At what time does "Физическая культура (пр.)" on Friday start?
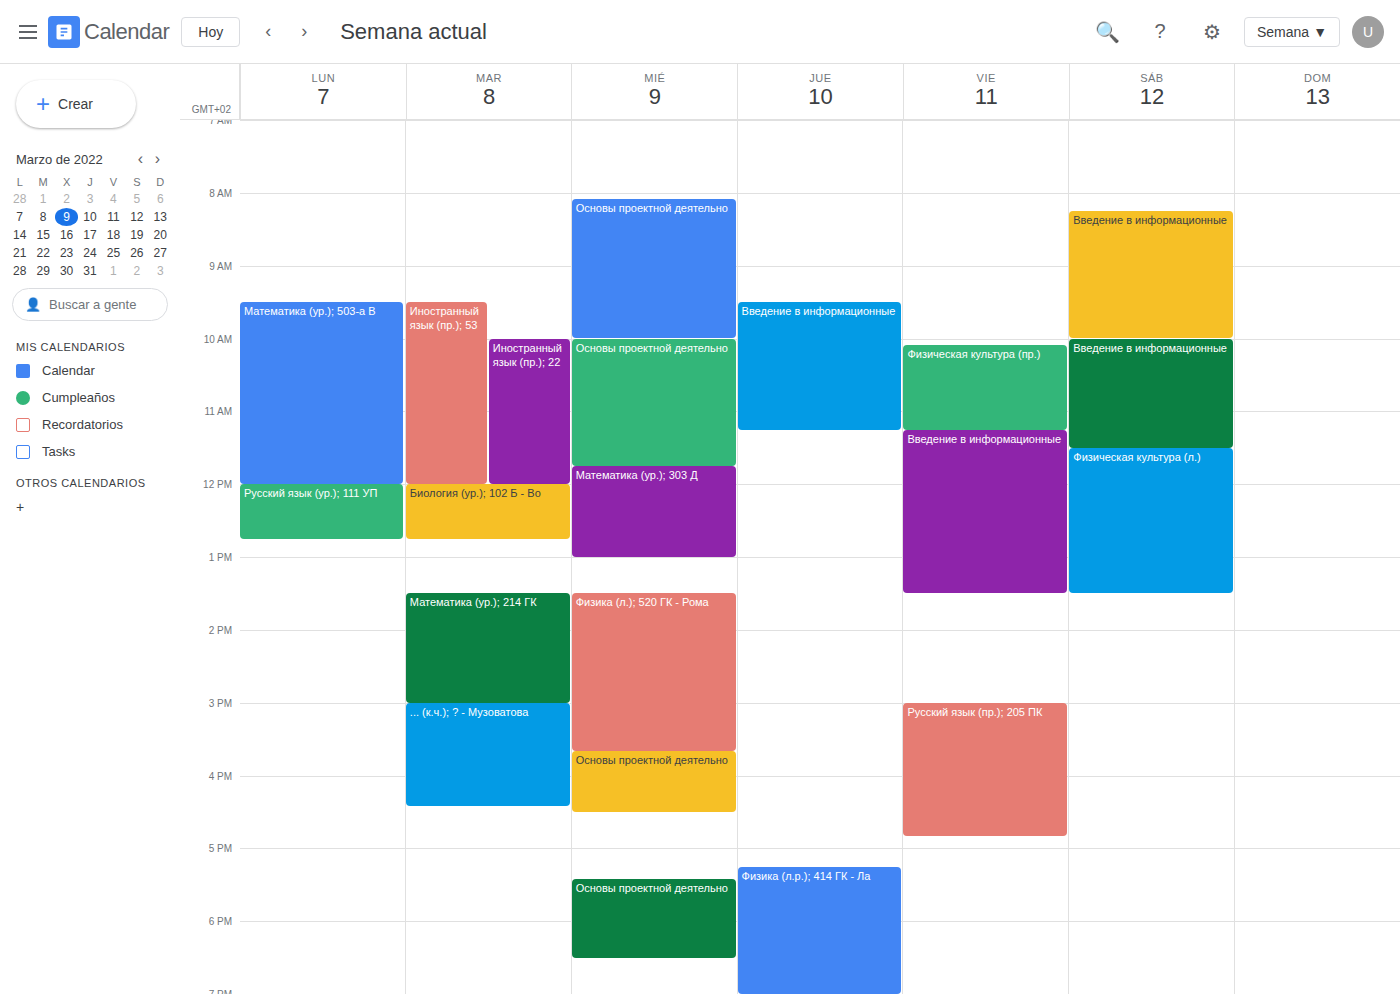
10:05 AM